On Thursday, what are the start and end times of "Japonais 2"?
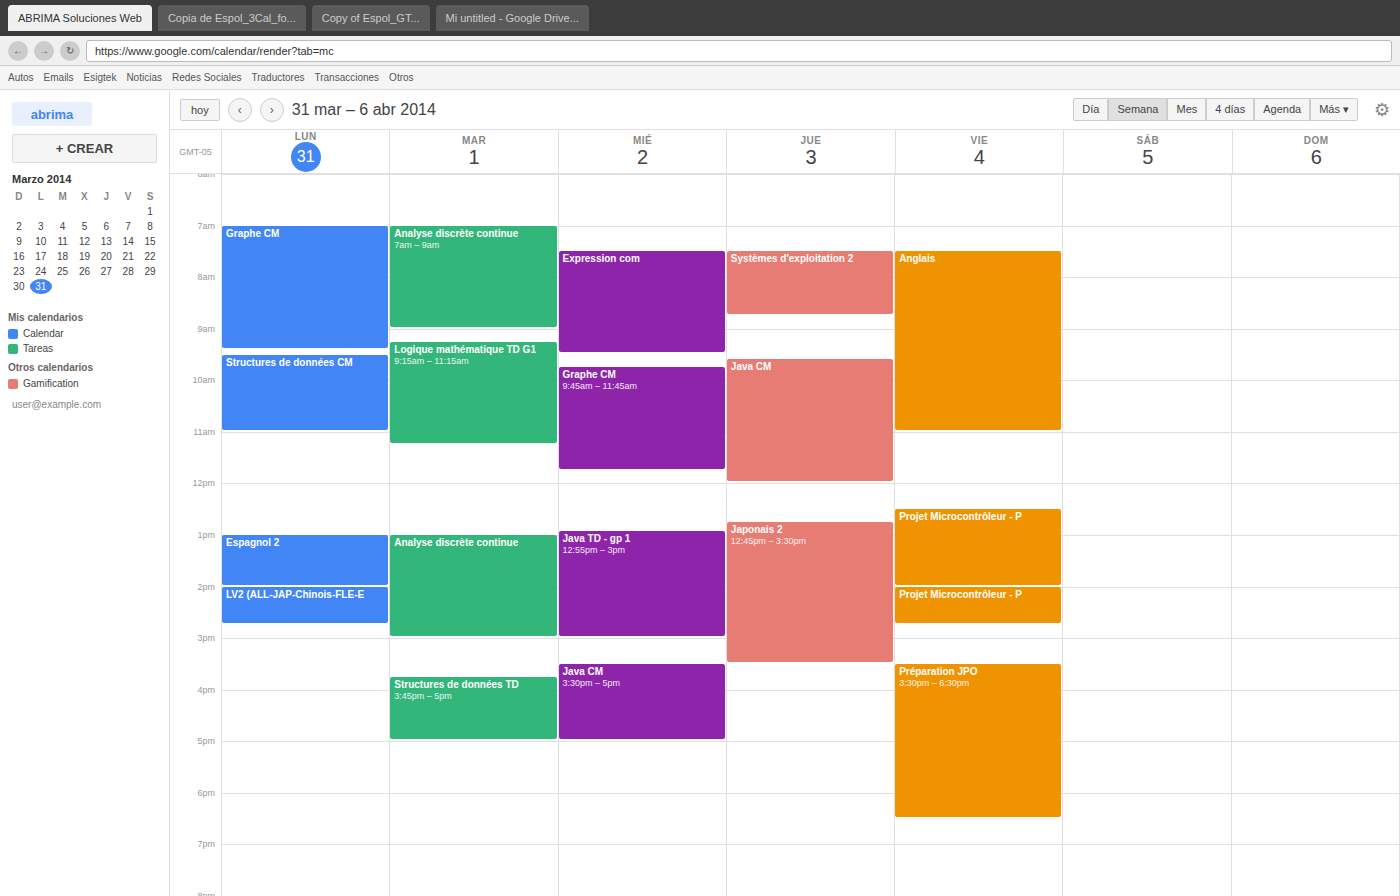
12:45 to 15:30